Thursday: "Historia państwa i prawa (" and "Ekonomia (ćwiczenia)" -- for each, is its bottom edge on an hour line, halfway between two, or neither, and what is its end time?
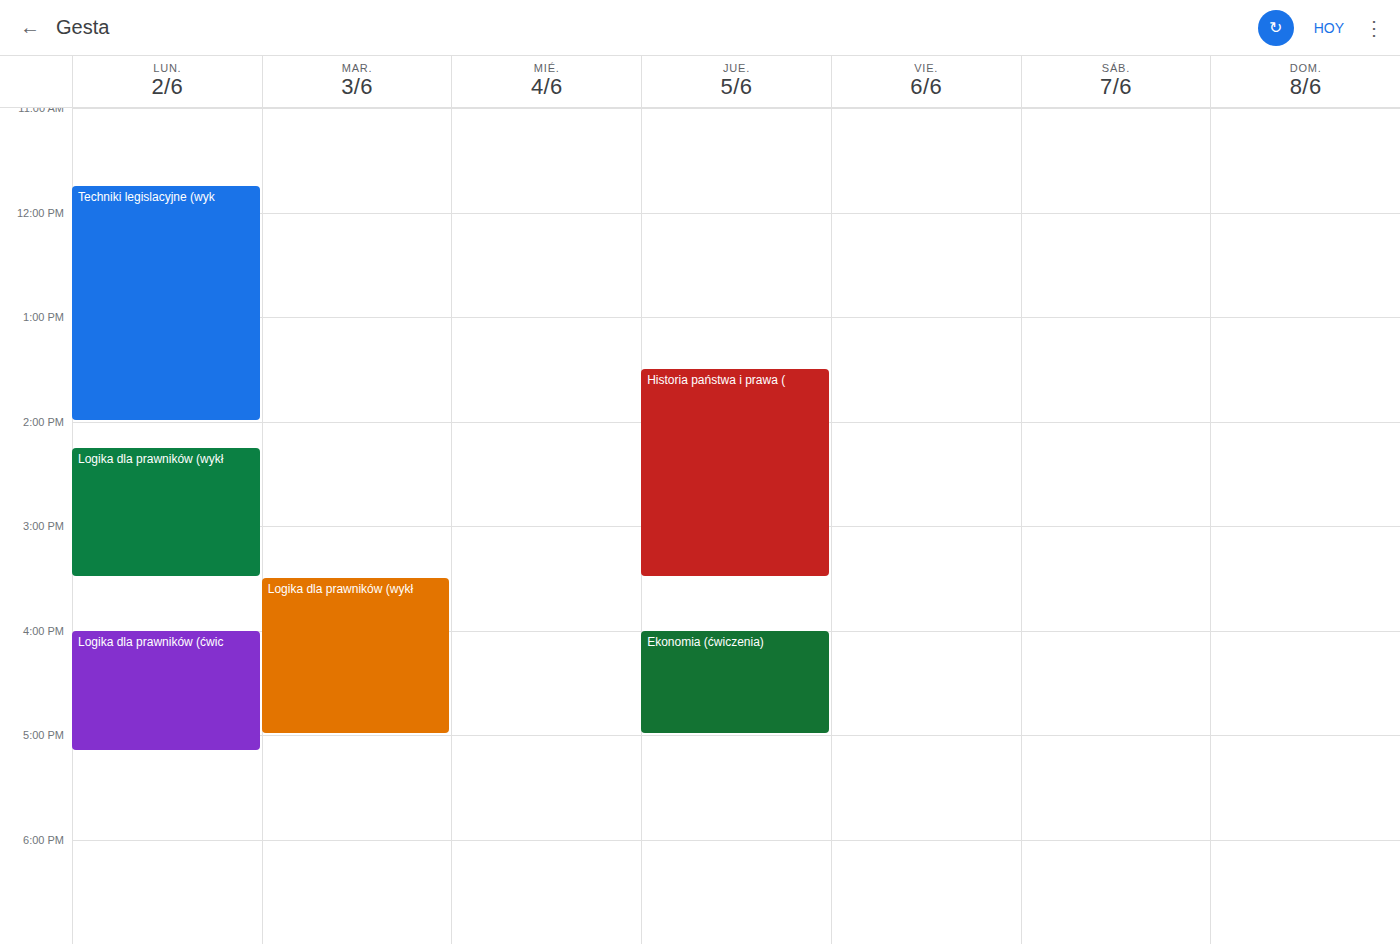
"Historia państwa i prawa (": 3:30 PM, halfway between the 3 PM and 4 PM lines. "Ekonomia (ćwiczenia)": 5:00 PM, exactly on the 5 PM line.